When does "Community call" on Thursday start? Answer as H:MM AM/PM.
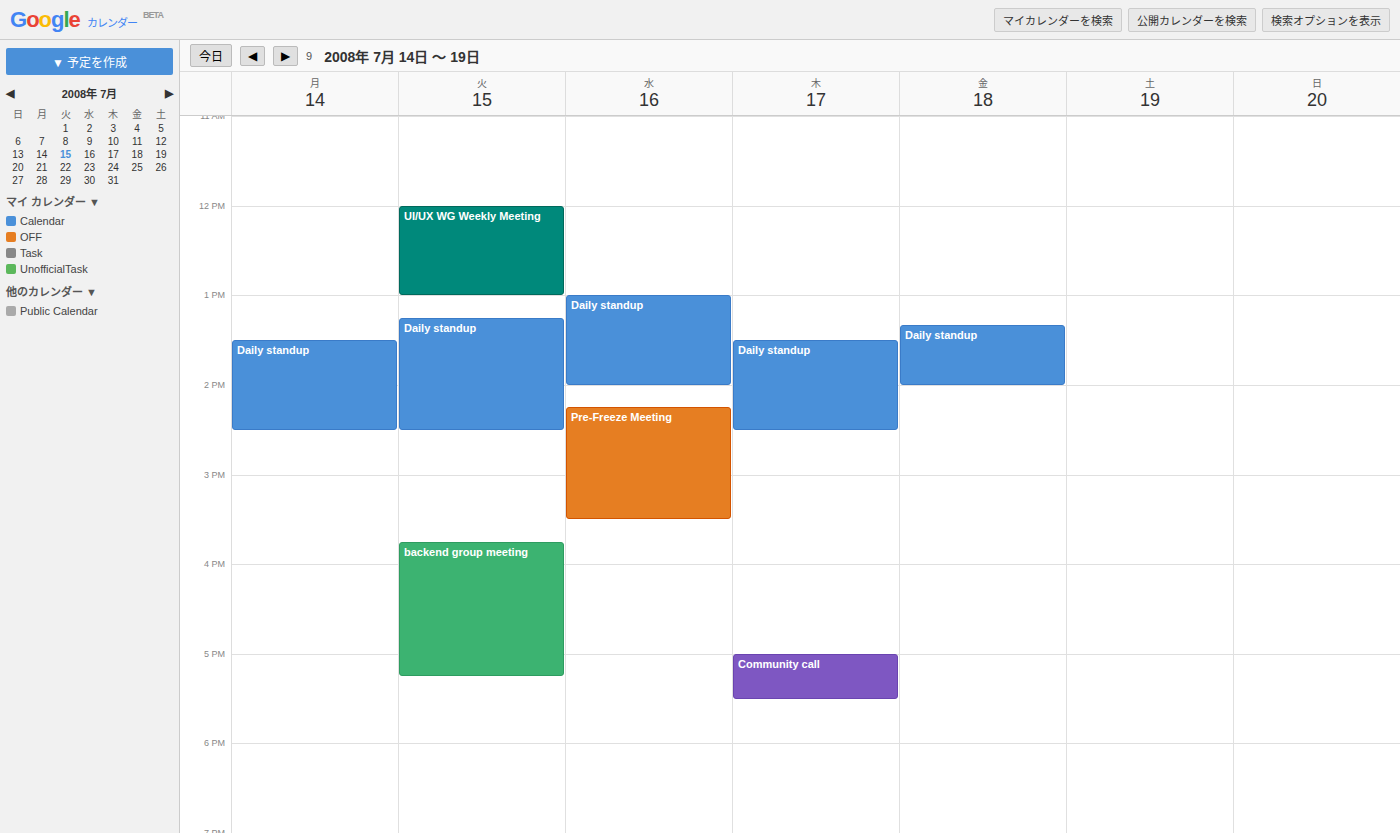
5:00 PM